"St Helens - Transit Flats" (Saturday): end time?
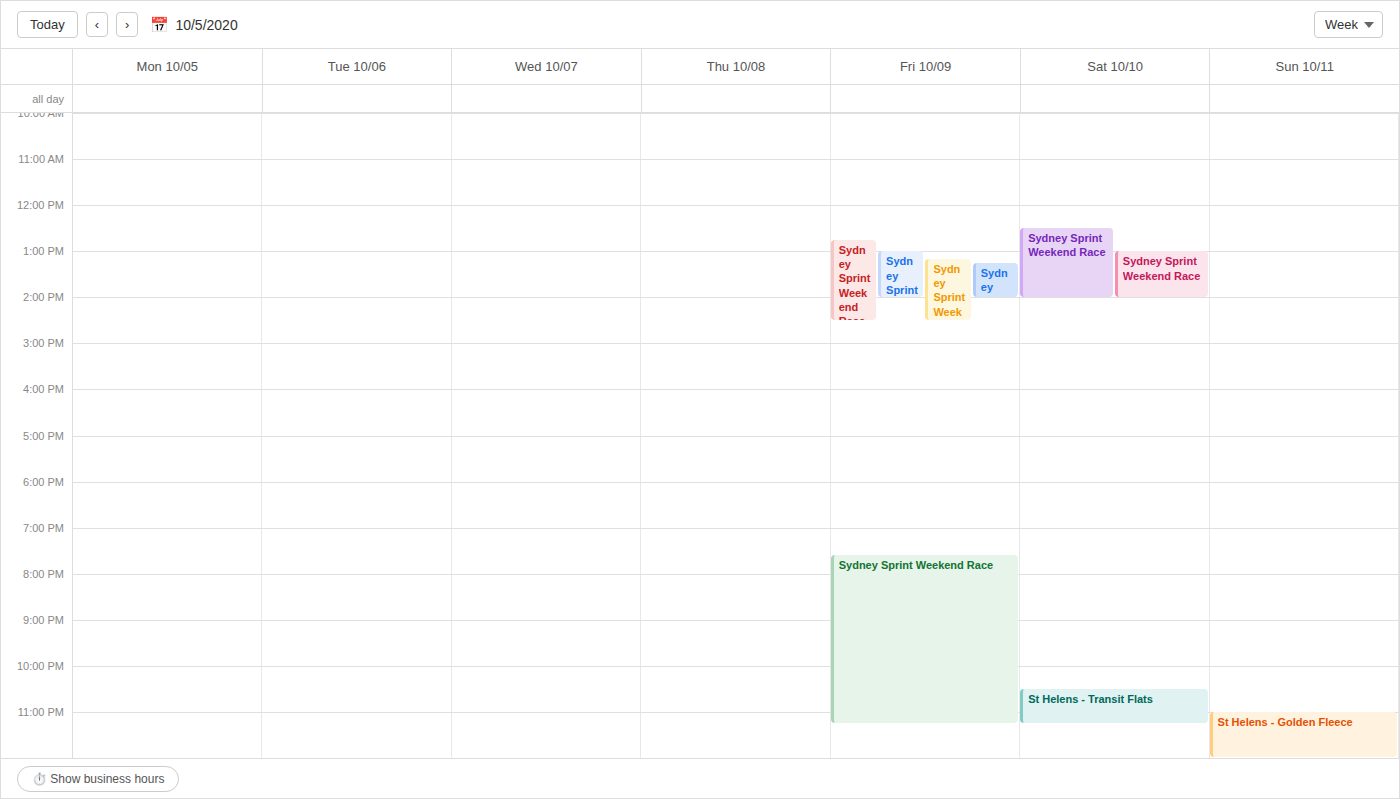
11:15 PM